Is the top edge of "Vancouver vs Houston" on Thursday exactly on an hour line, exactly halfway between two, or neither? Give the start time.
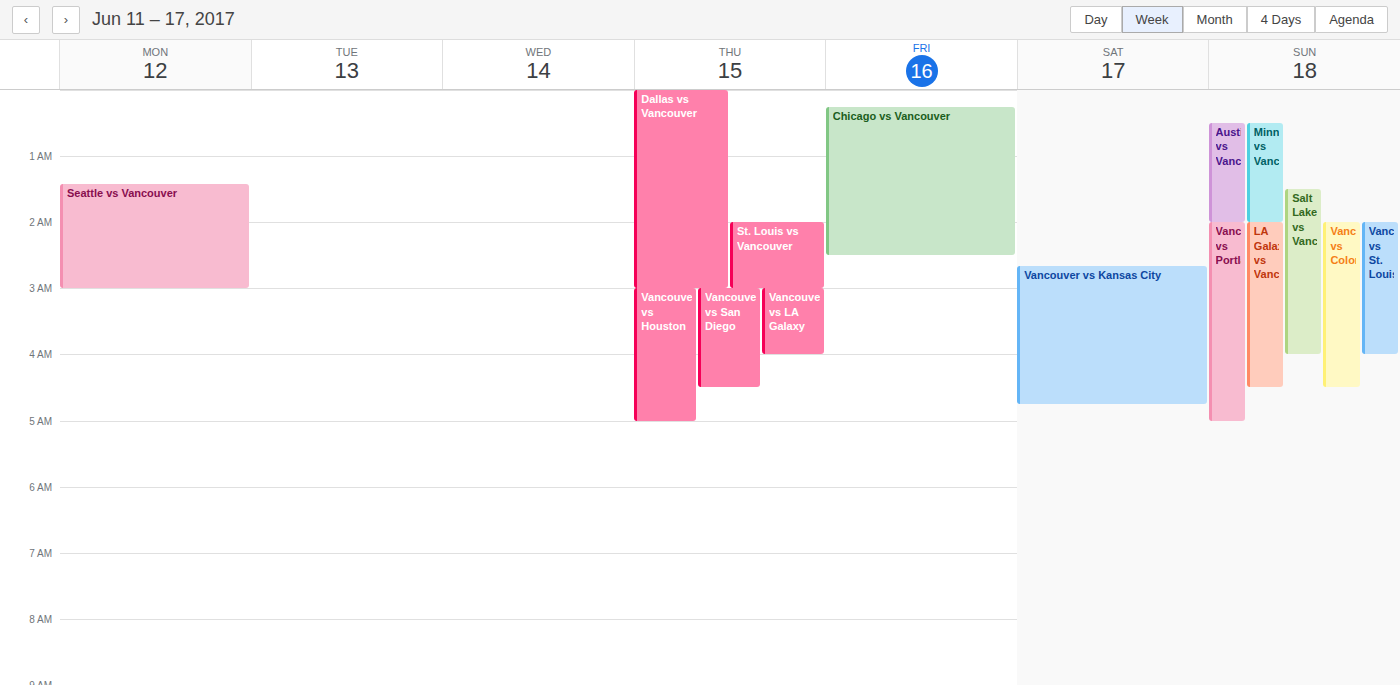
3:00 AM -- exactly on the 3 AM line.